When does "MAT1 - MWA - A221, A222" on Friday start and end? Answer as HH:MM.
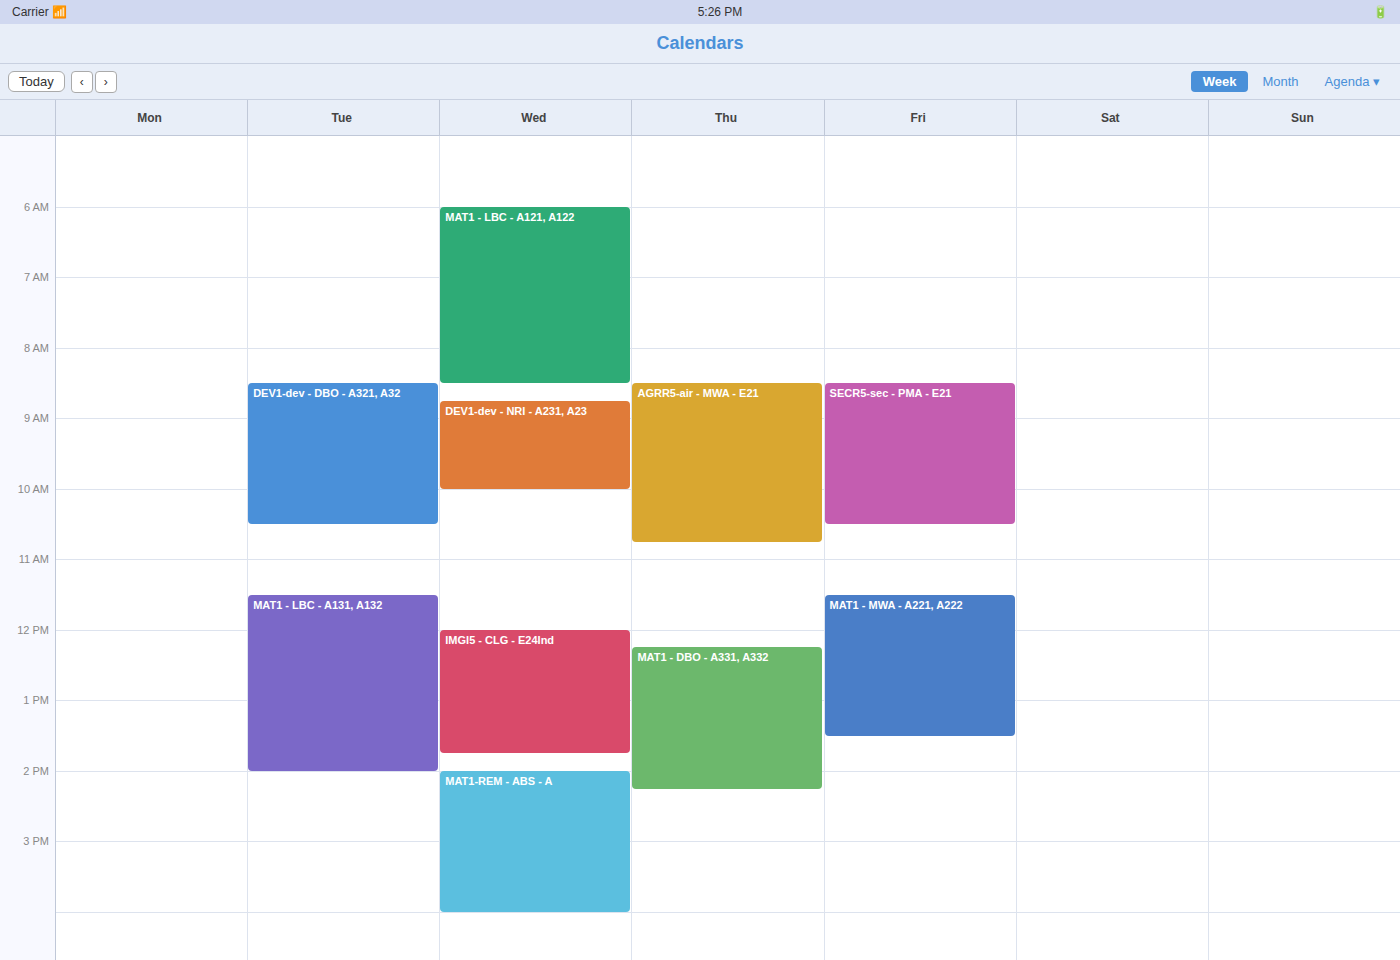
11:30 to 13:30